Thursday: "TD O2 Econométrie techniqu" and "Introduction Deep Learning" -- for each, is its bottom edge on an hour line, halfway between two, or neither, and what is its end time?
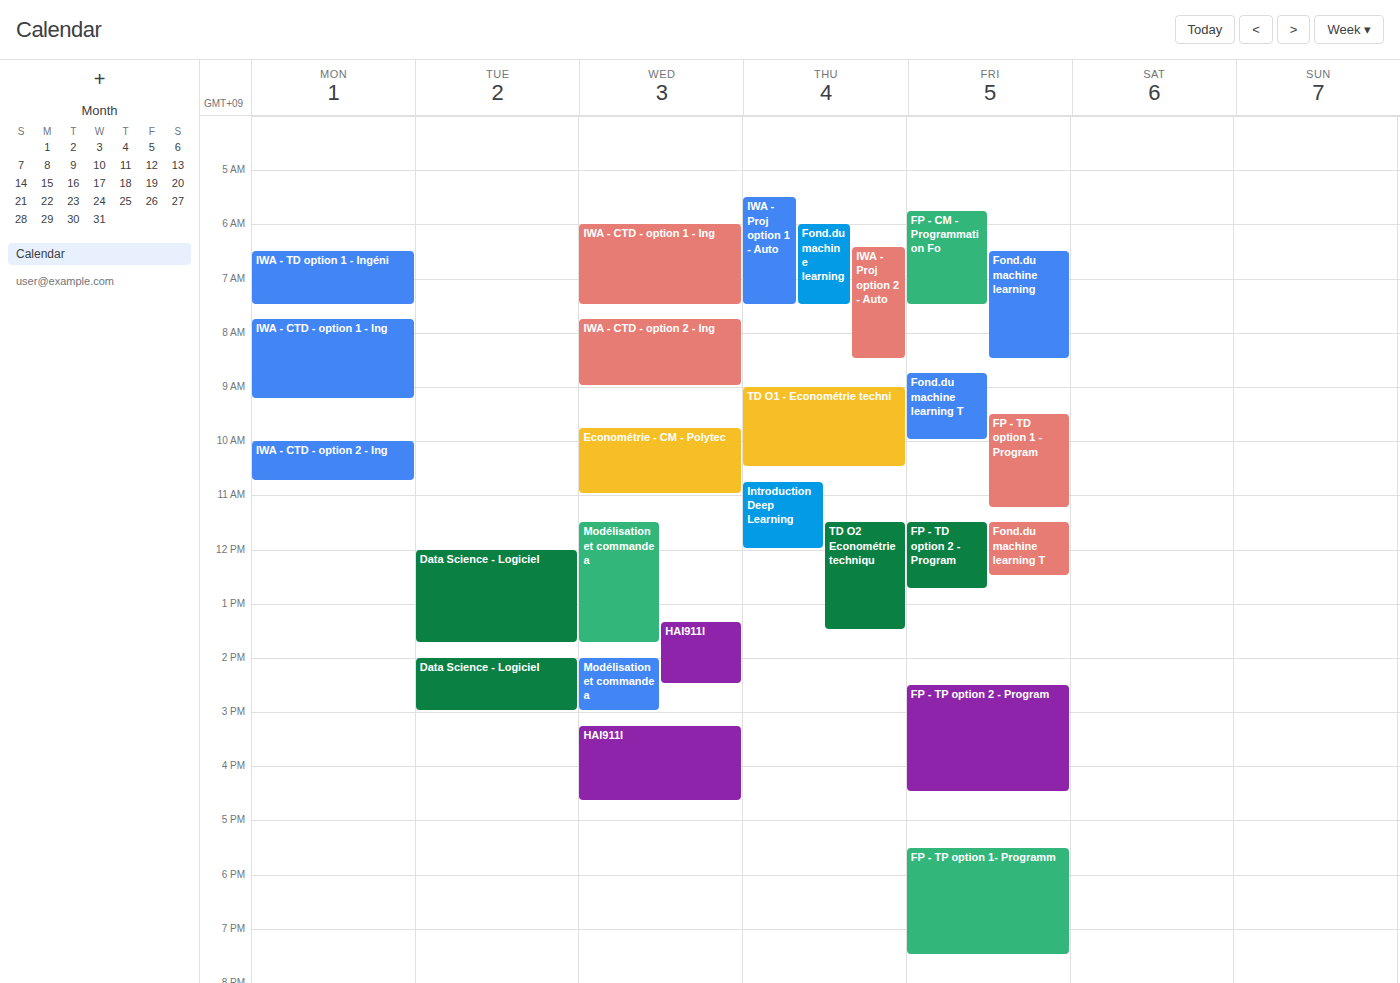
"TD O2 Econométrie techniqu": 1:30 PM, halfway between the 1 PM and 2 PM lines. "Introduction Deep Learning": 12:00 PM, exactly on the 12 PM line.